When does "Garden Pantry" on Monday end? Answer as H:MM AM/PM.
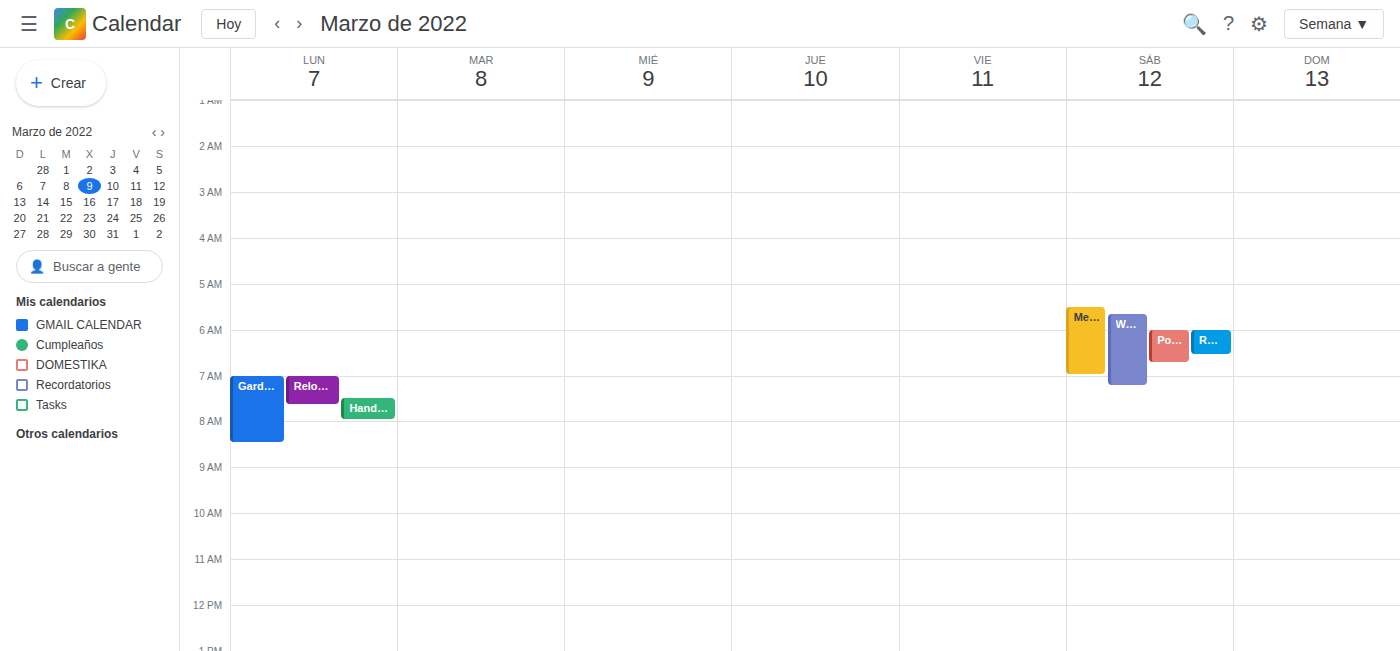
8:30 AM